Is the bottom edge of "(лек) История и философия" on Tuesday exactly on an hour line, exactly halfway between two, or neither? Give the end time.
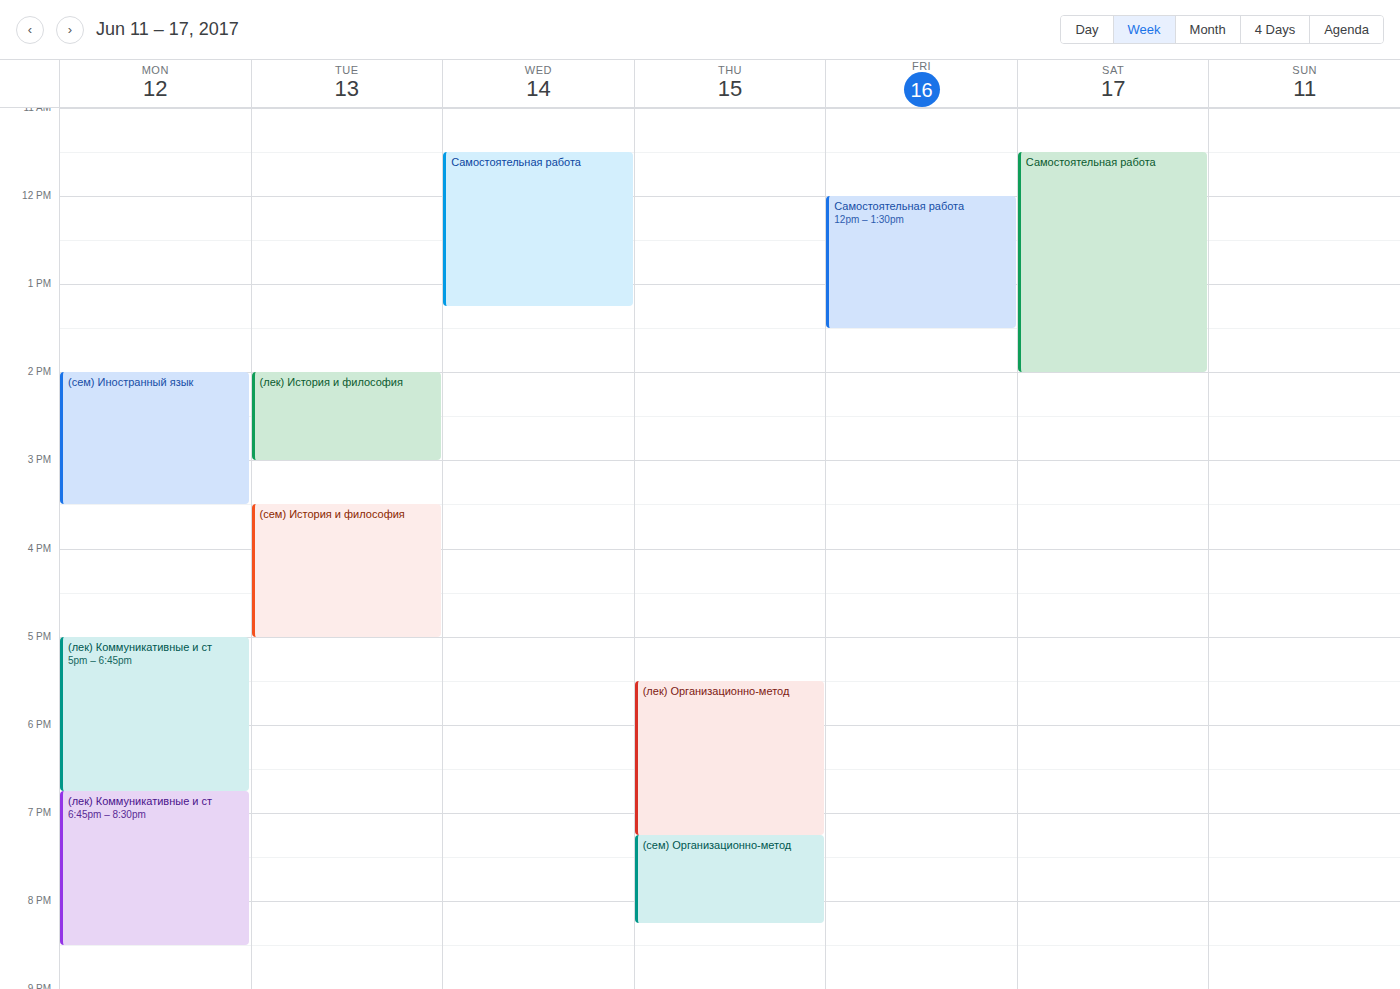
3:00 PM -- exactly on the 3 PM line.